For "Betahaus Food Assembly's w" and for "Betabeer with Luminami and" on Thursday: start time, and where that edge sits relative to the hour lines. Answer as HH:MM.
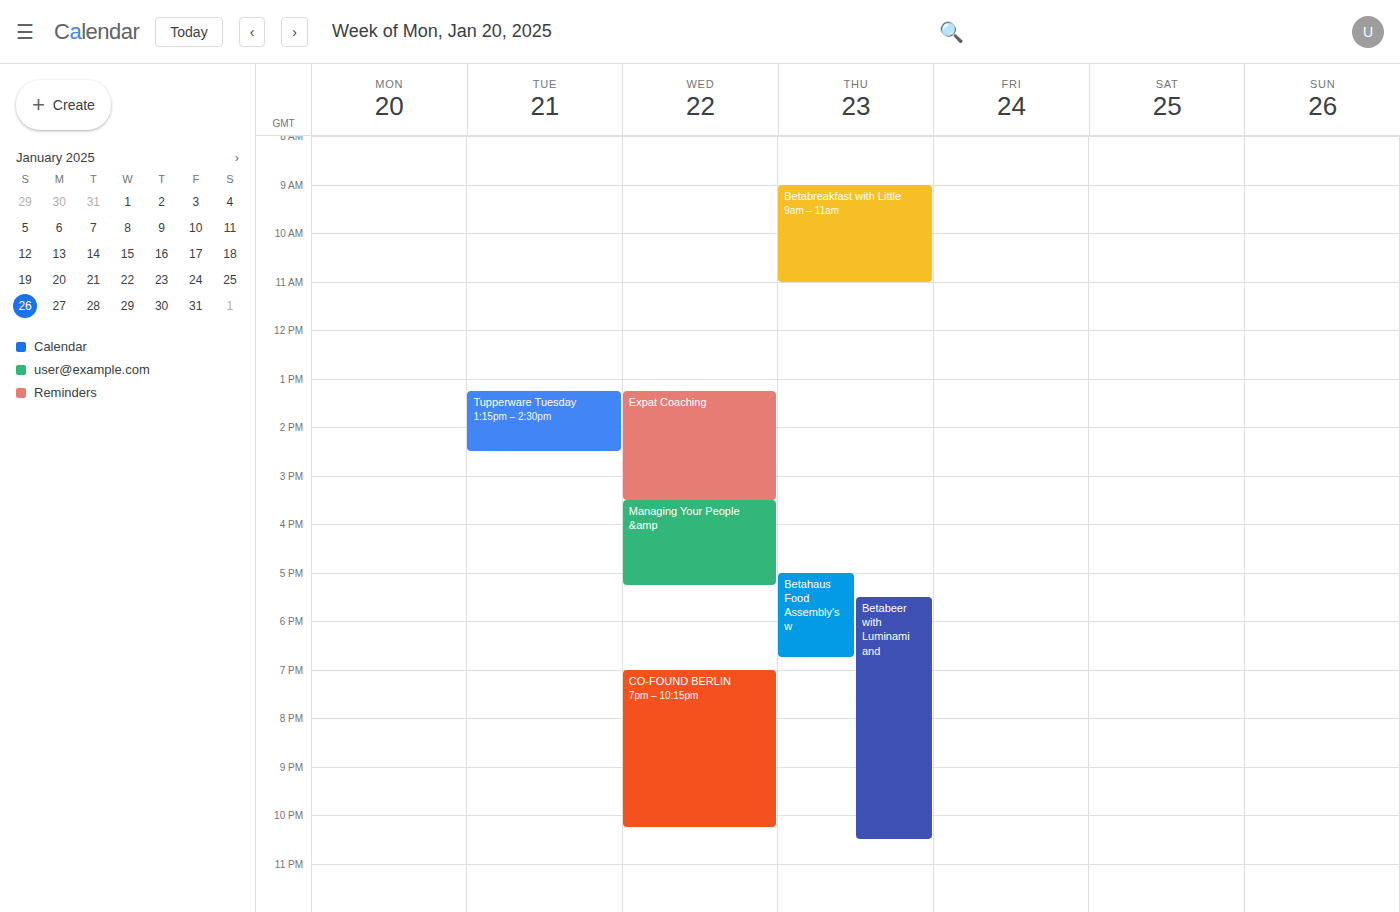
"Betahaus Food Assembly's w": 17:00, exactly on the 17:00 line. "Betabeer with Luminami and": 17:30, halfway between the 17:00 and 18:00 lines.